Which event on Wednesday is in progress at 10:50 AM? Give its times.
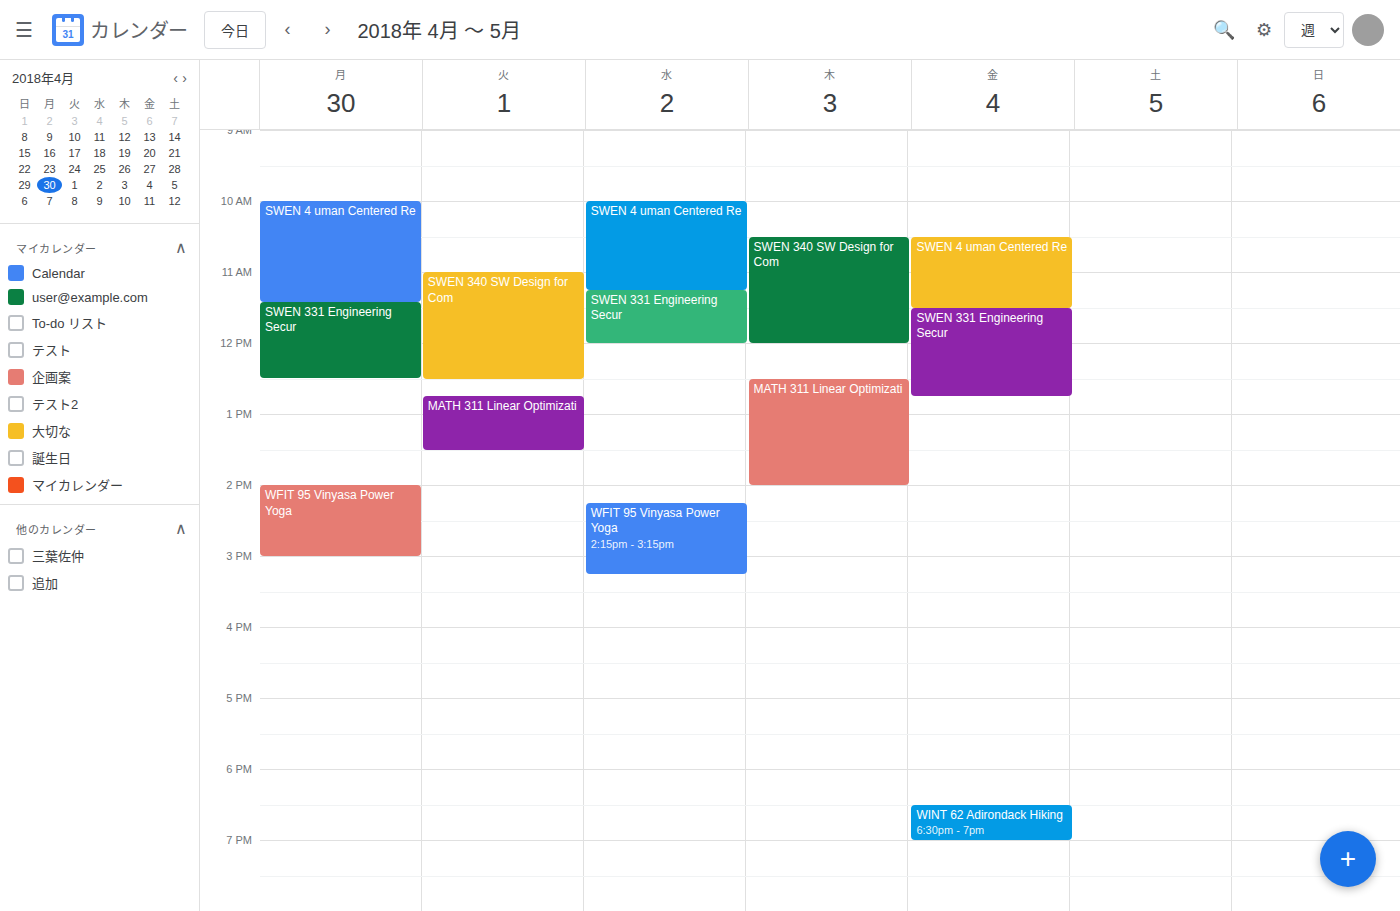
"SWEN 4 uman Centered Re", 10:00 AM to 11:15 AM